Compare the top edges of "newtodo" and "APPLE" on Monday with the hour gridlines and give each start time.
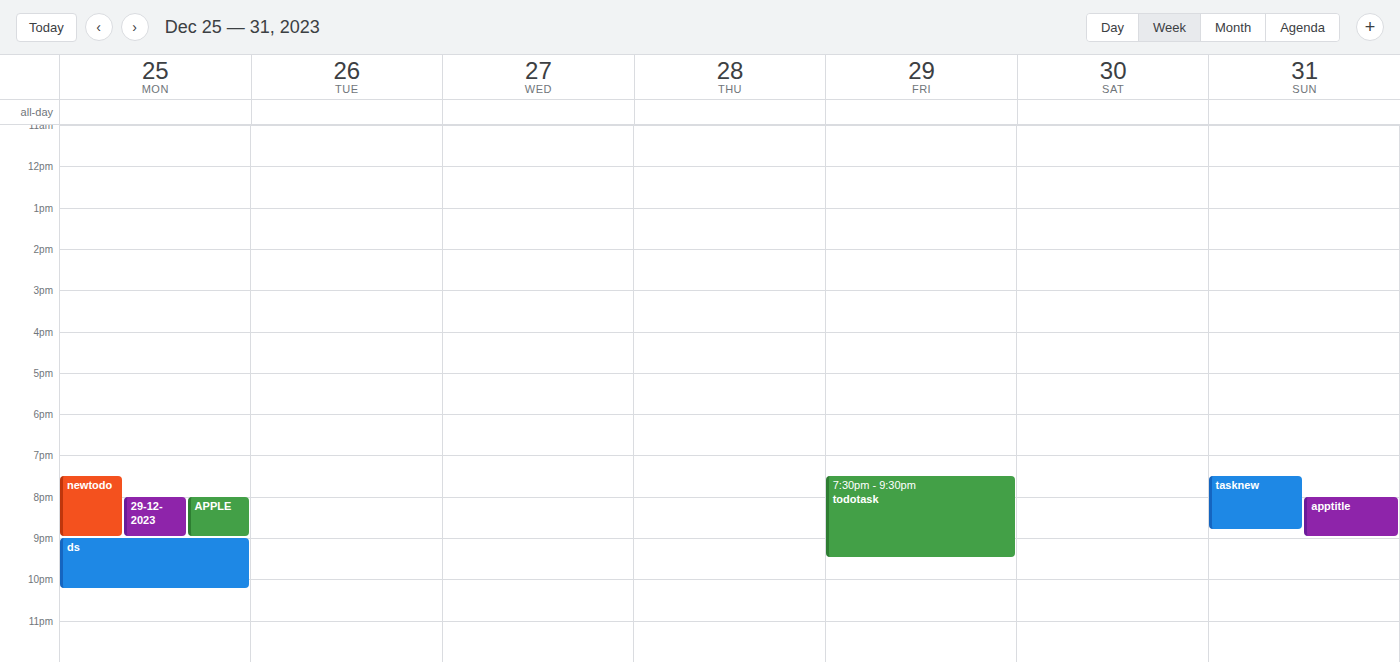
"newtodo": 19:30, halfway between the 19:00 and 20:00 lines. "APPLE": 20:00, exactly on the 20:00 line.